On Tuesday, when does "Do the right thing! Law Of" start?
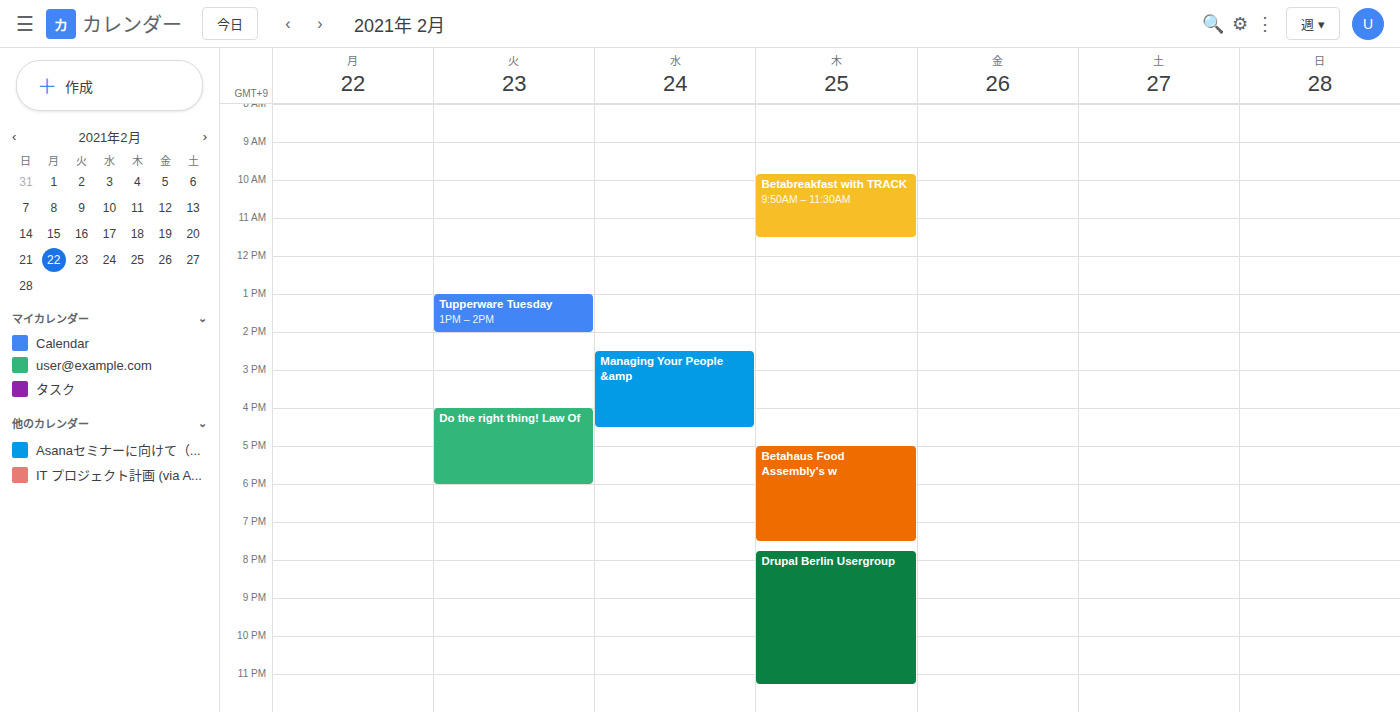
16:00